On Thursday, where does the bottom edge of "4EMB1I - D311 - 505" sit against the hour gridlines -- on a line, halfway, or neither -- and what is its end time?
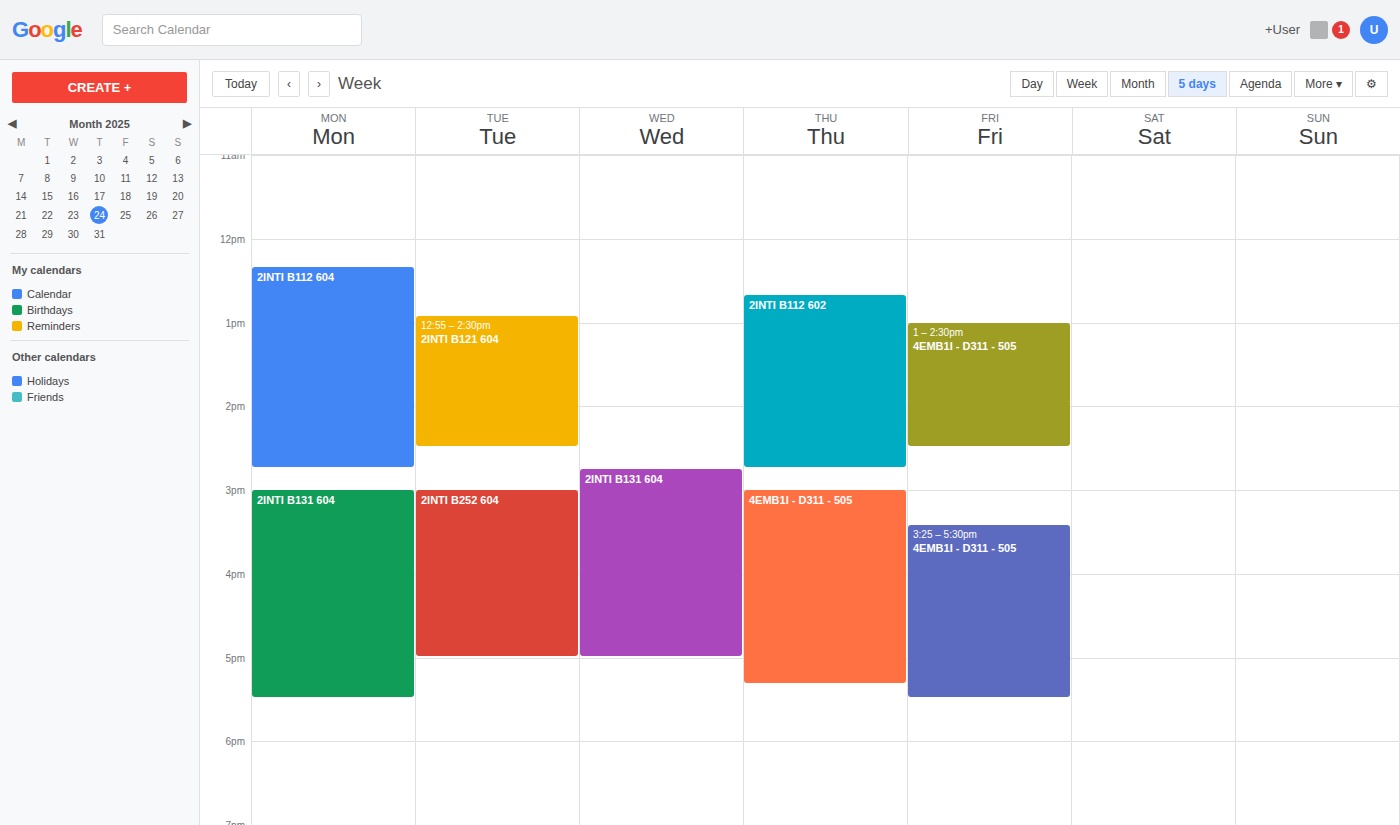
5:20 PM -- neither: 20 minutes below the 5 PM line and 40 minutes above the 6 PM line.